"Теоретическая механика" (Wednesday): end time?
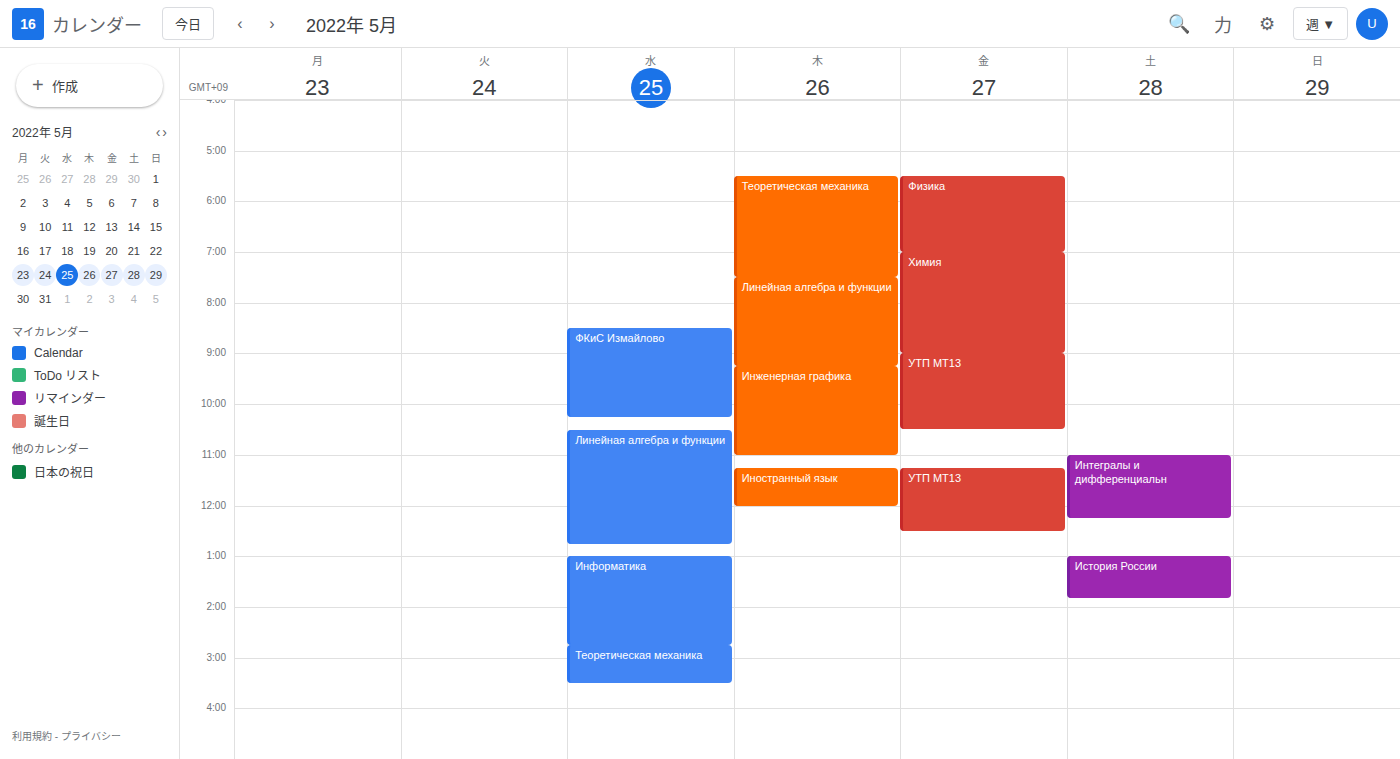
3:30 PM